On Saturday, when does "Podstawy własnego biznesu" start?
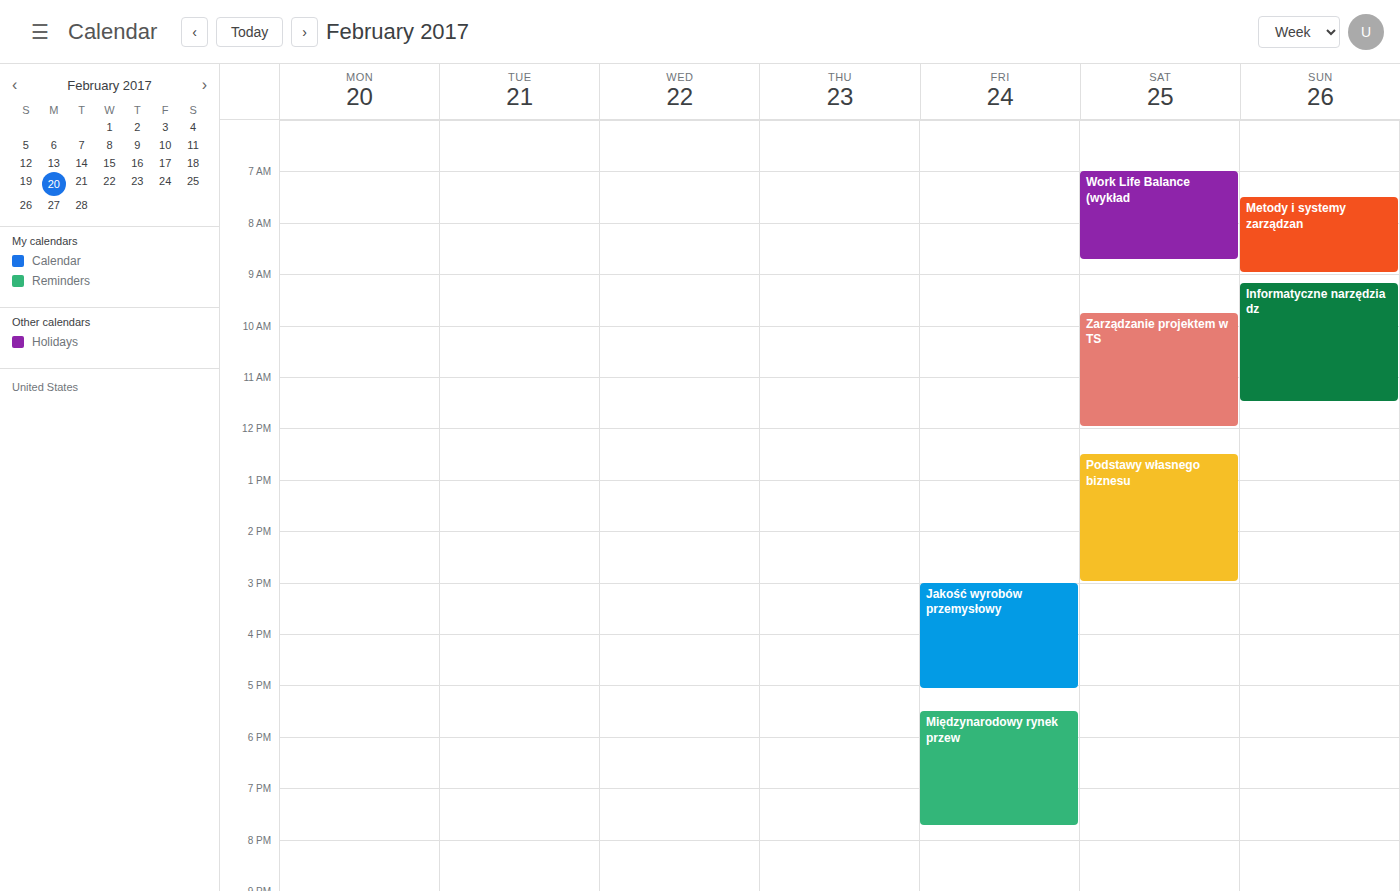
12:30 PM